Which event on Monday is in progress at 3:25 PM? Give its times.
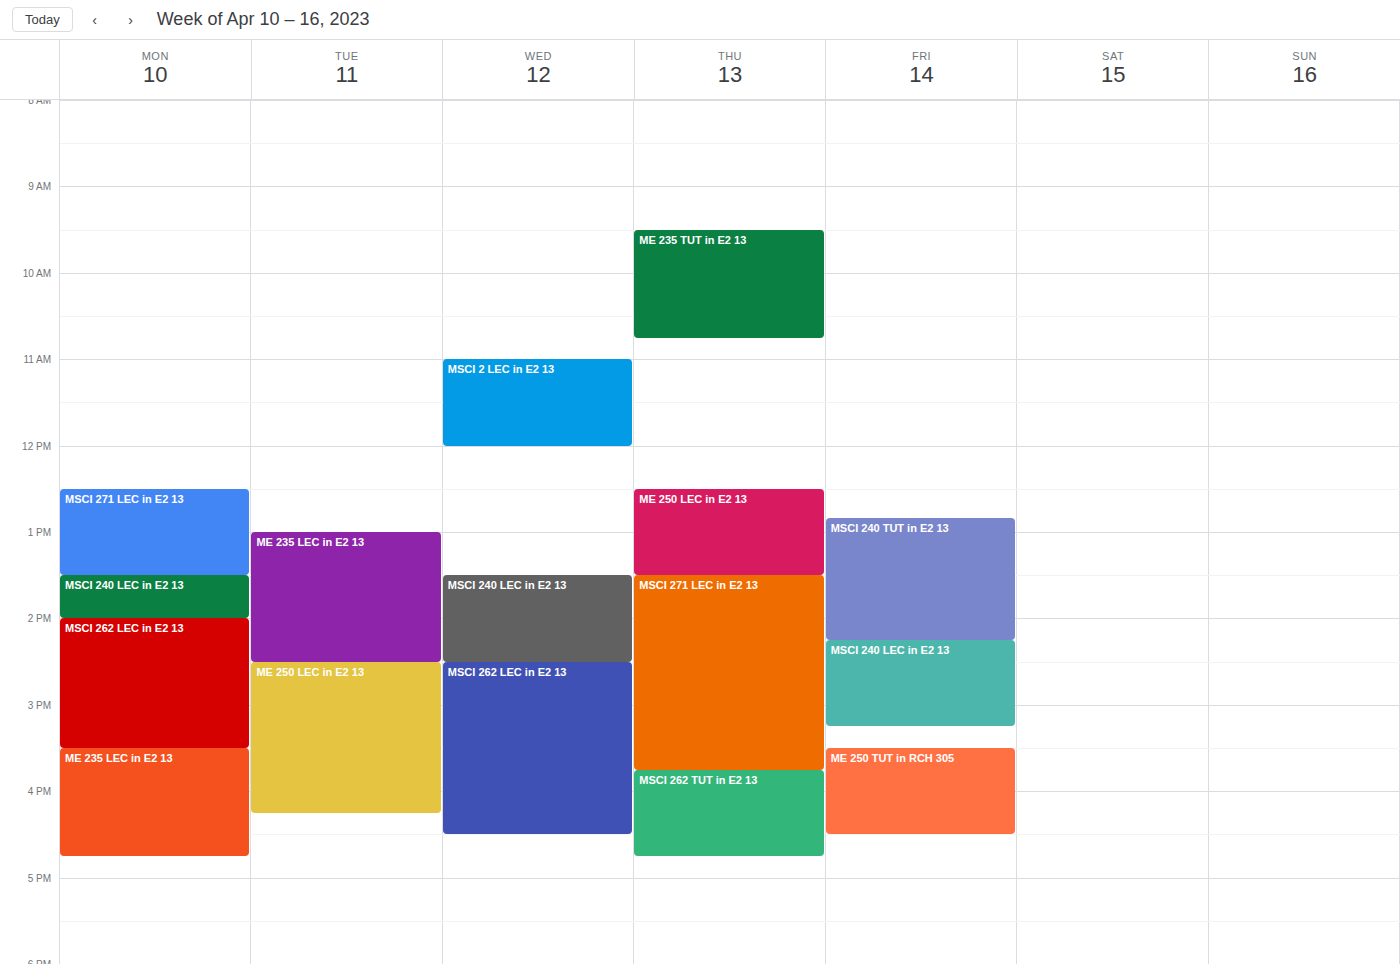
"MSCI 262 LEC in E2 13", 2:00 PM to 3:30 PM